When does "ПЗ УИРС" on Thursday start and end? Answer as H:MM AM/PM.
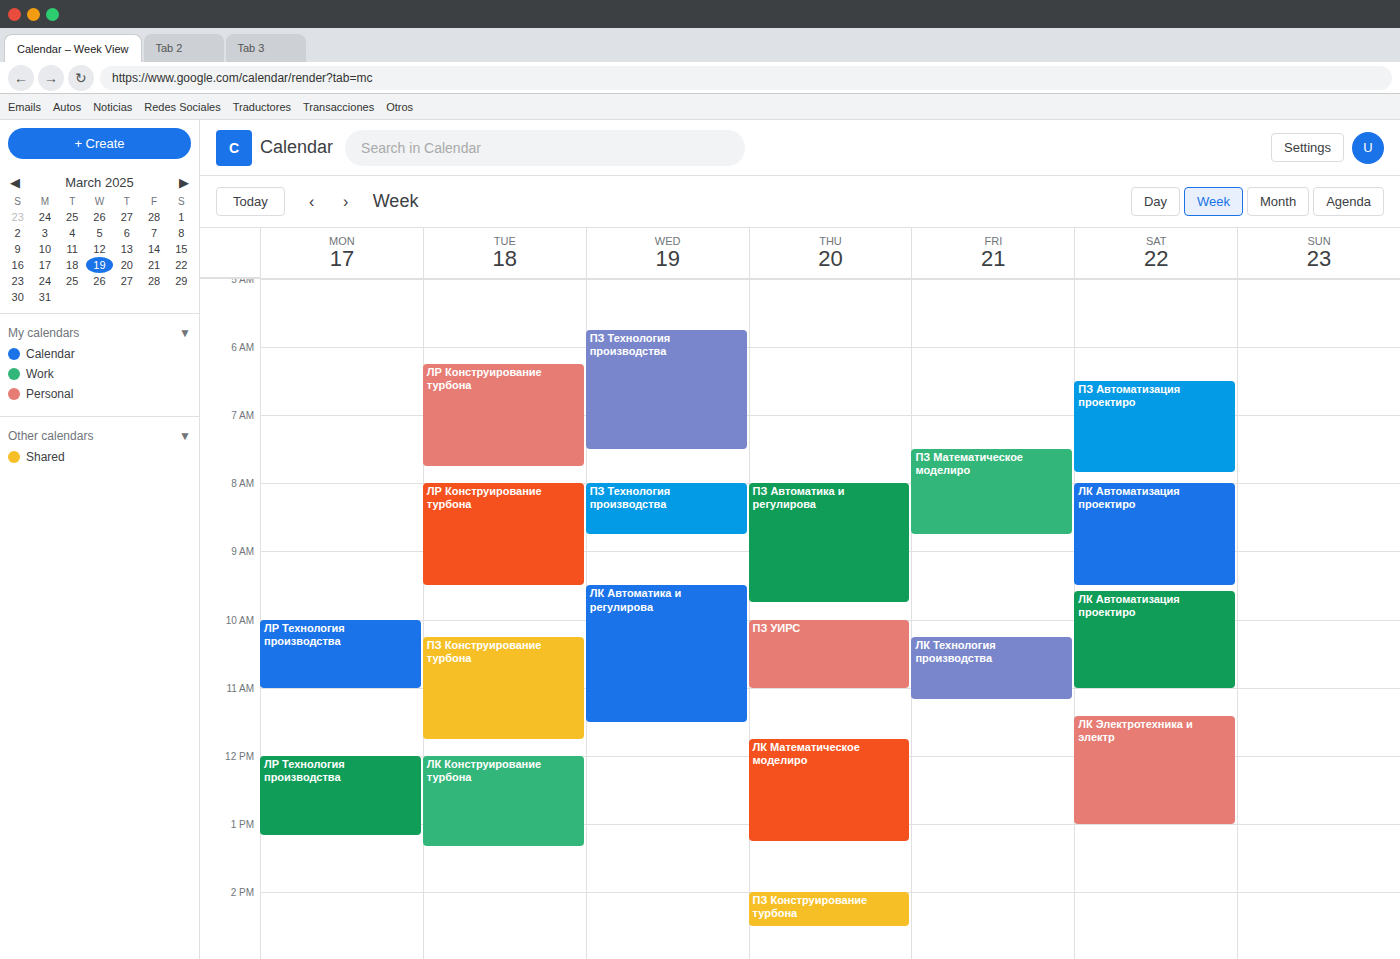
10:00 AM to 11:00 AM